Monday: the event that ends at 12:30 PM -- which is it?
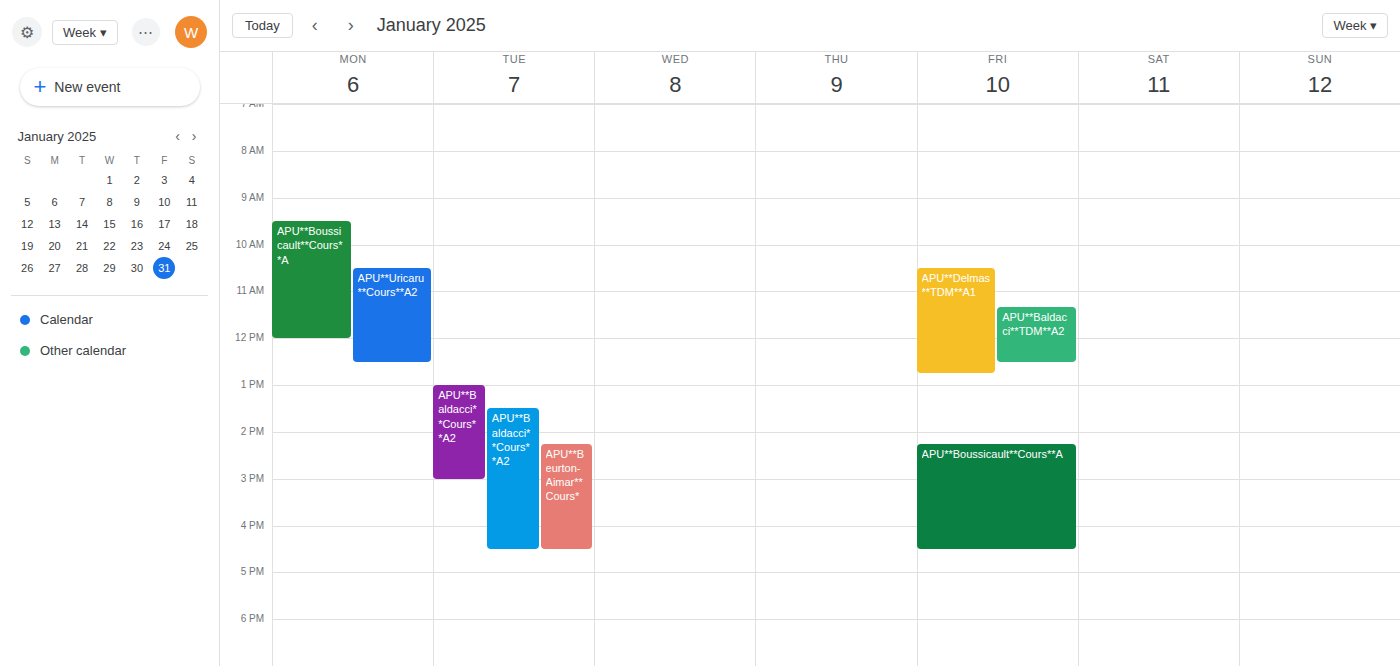
"APU**Uricaru**Cours**A2"